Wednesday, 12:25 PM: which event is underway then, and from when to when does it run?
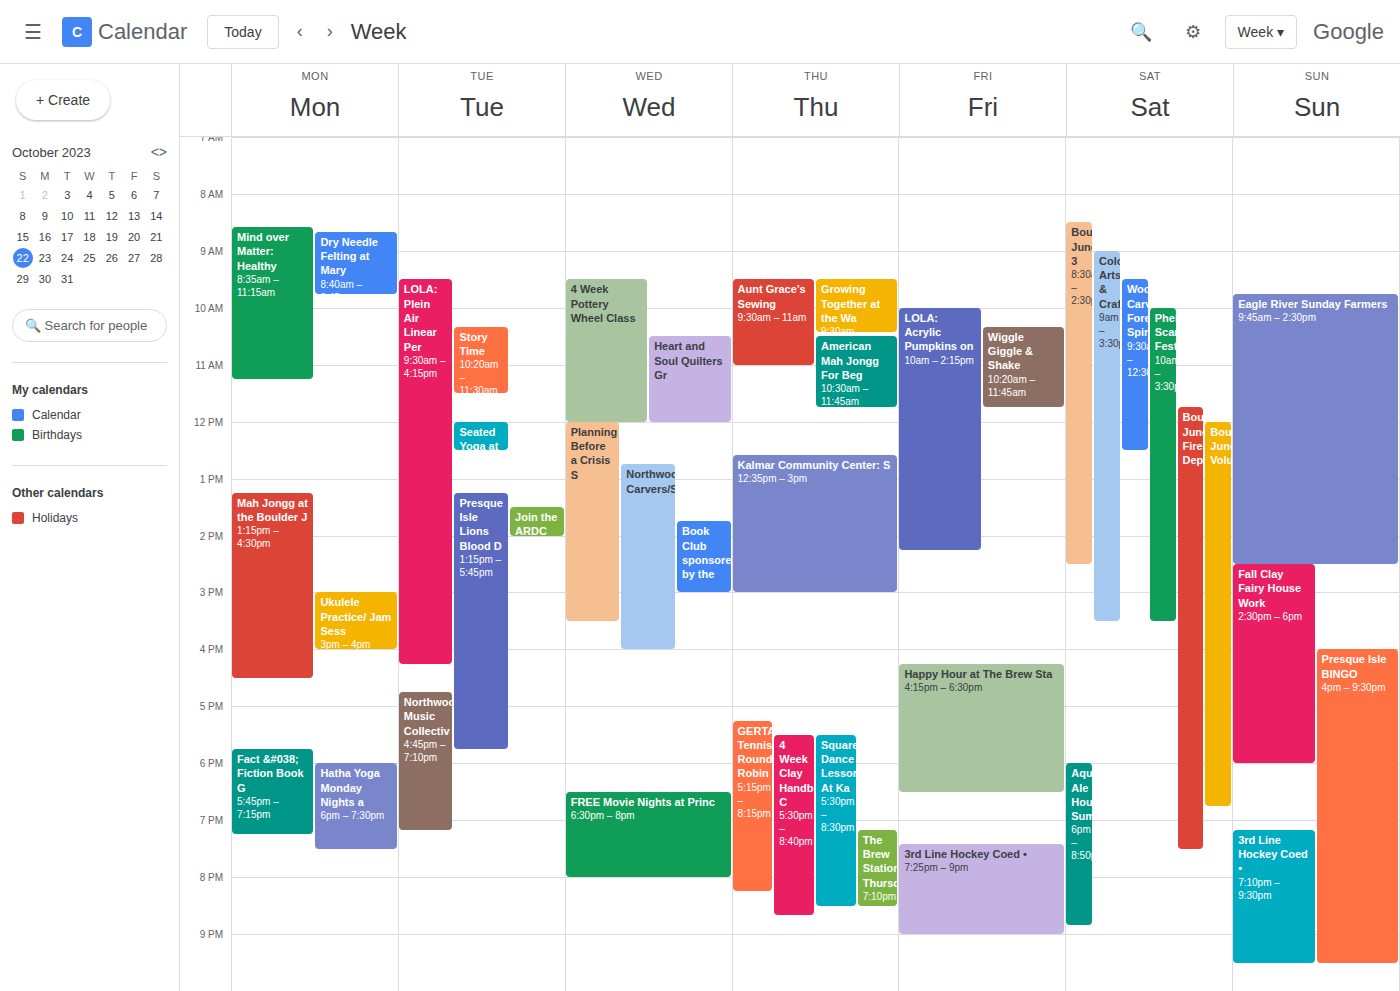
"Planning Before a Crisis S", 12:00 PM to 3:30 PM